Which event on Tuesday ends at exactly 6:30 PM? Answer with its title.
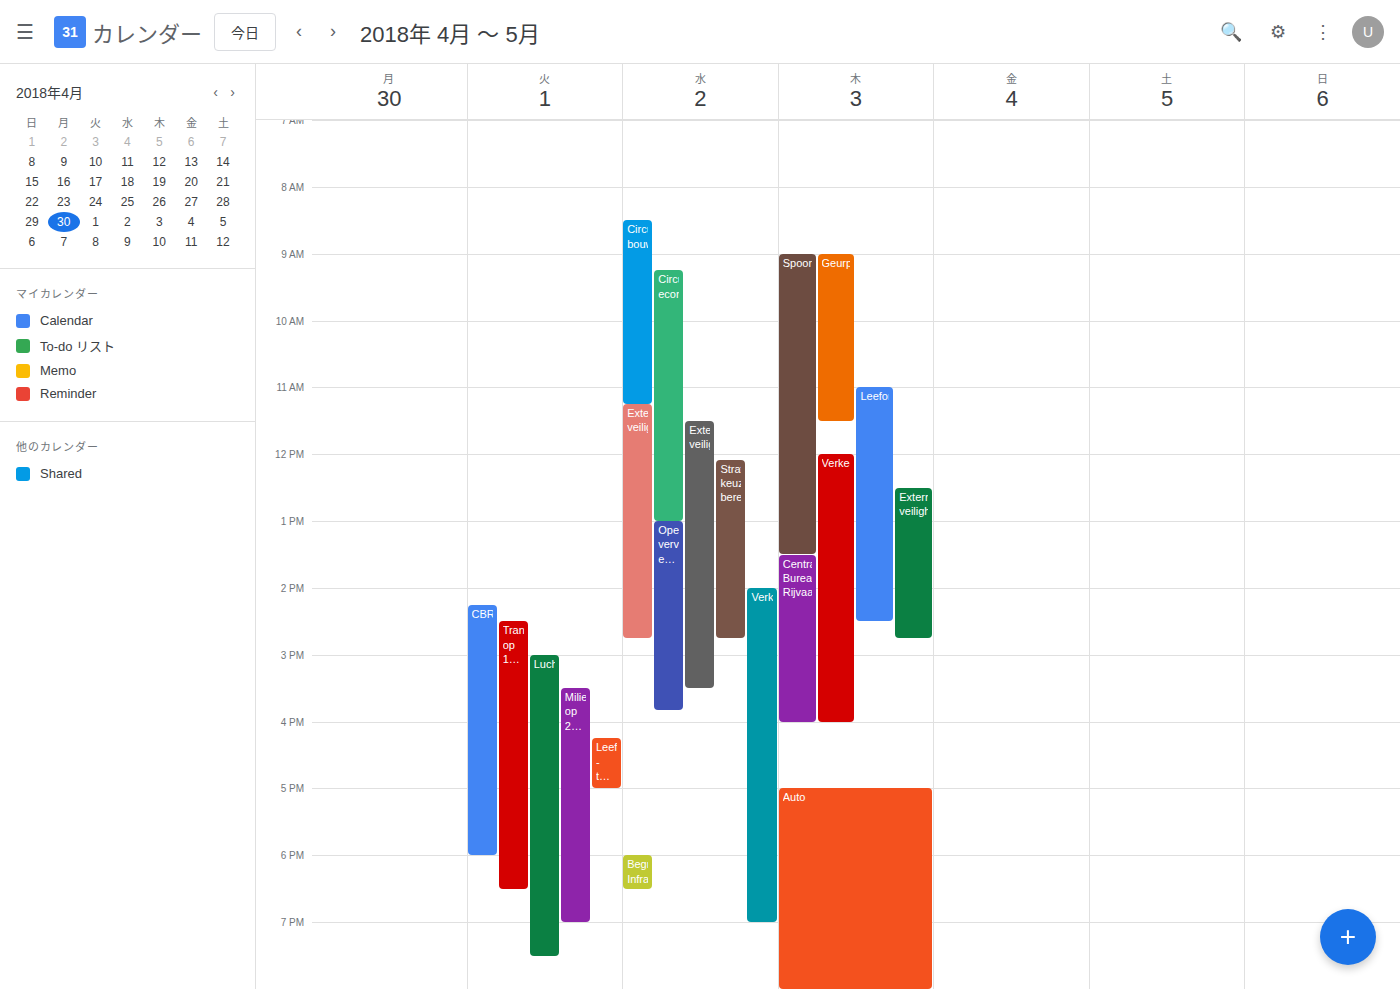
"Transportraad op 1 juni 20"